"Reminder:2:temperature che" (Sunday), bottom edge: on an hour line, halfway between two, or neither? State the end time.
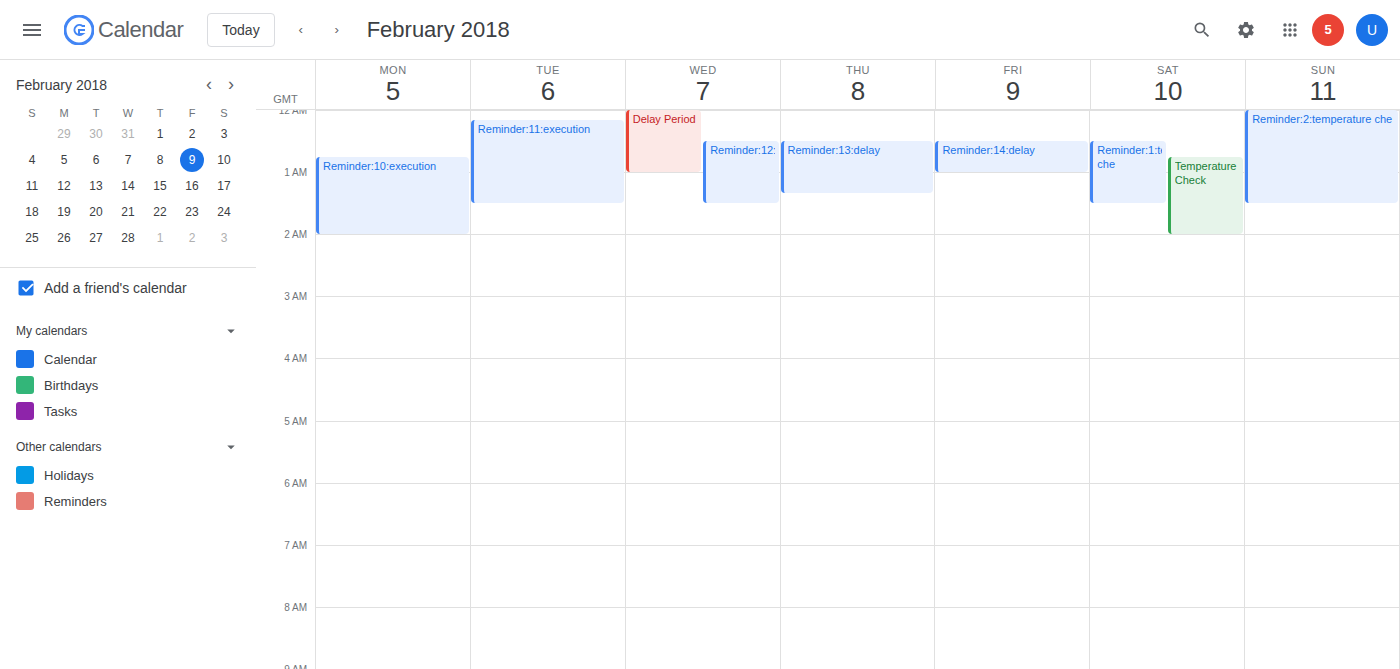
1:30 AM -- halfway between the 1 AM and 2 AM lines.